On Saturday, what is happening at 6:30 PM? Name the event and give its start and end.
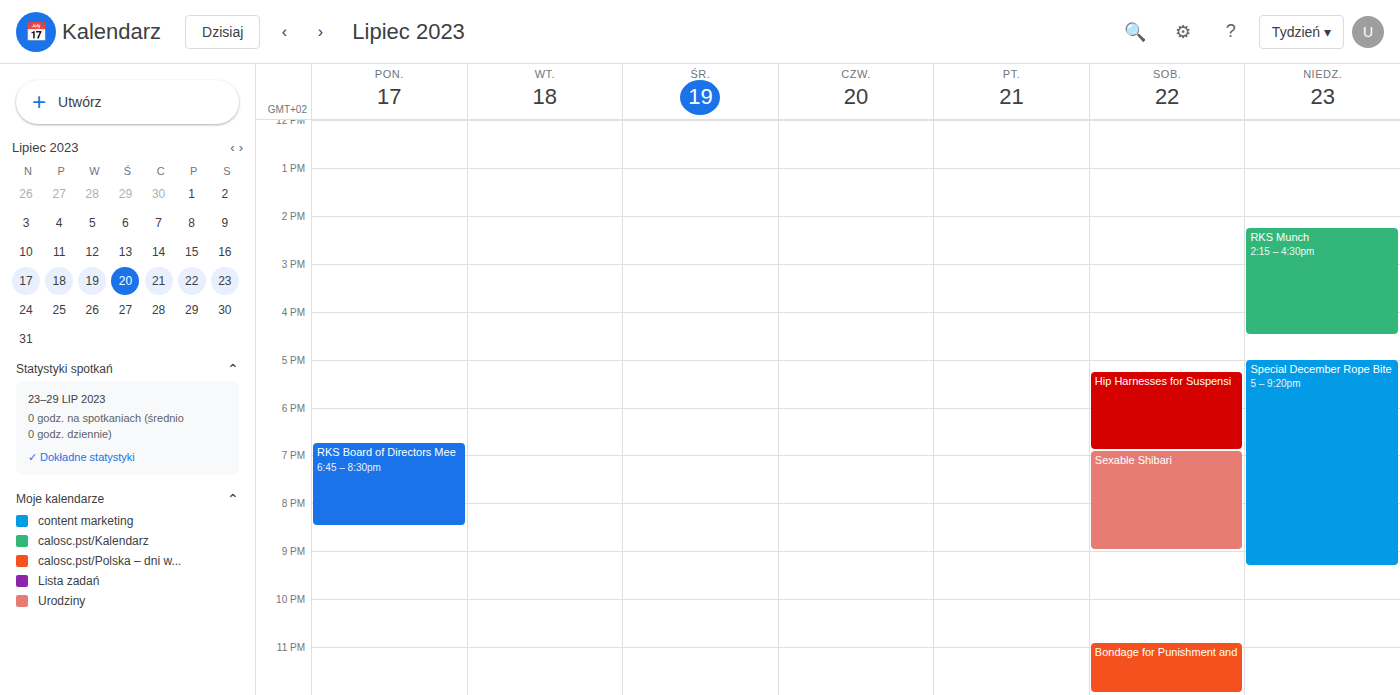
"Hip Harnesses for Suspensi", 5:15 PM to 6:55 PM